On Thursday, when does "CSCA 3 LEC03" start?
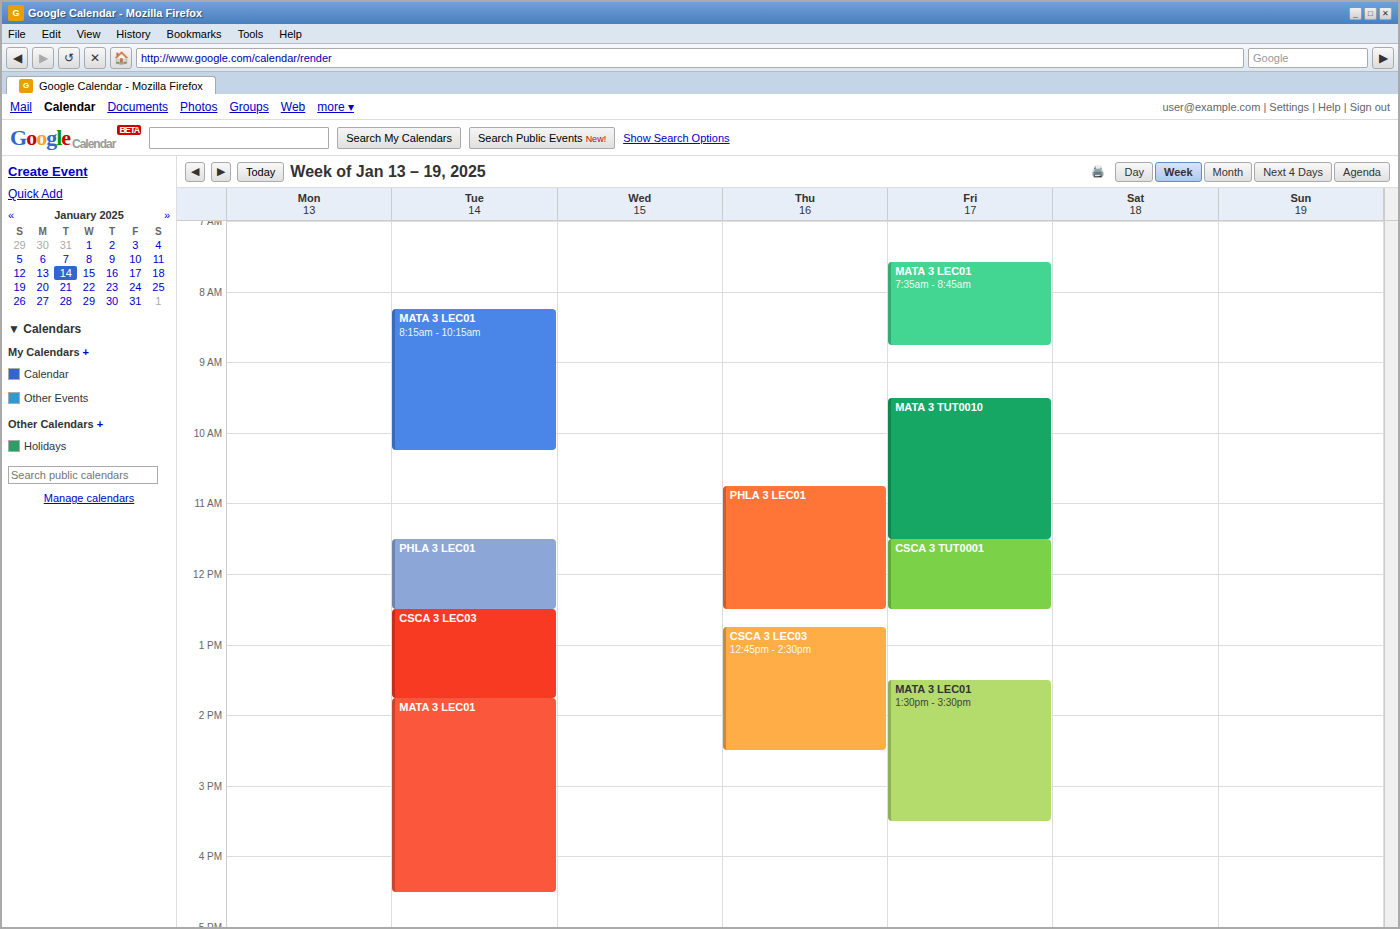
12:45 PM